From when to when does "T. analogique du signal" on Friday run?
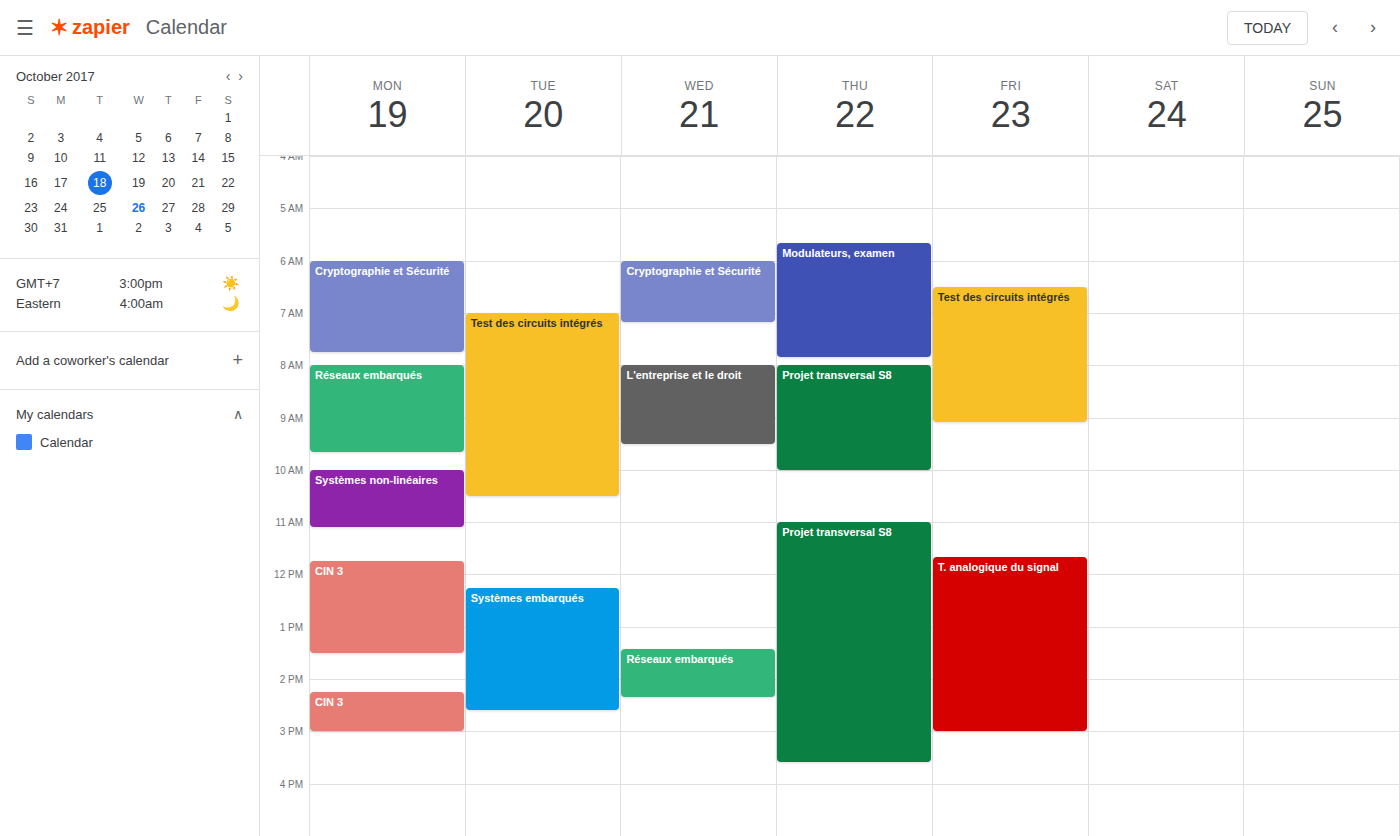
11:40 AM to 3:00 PM